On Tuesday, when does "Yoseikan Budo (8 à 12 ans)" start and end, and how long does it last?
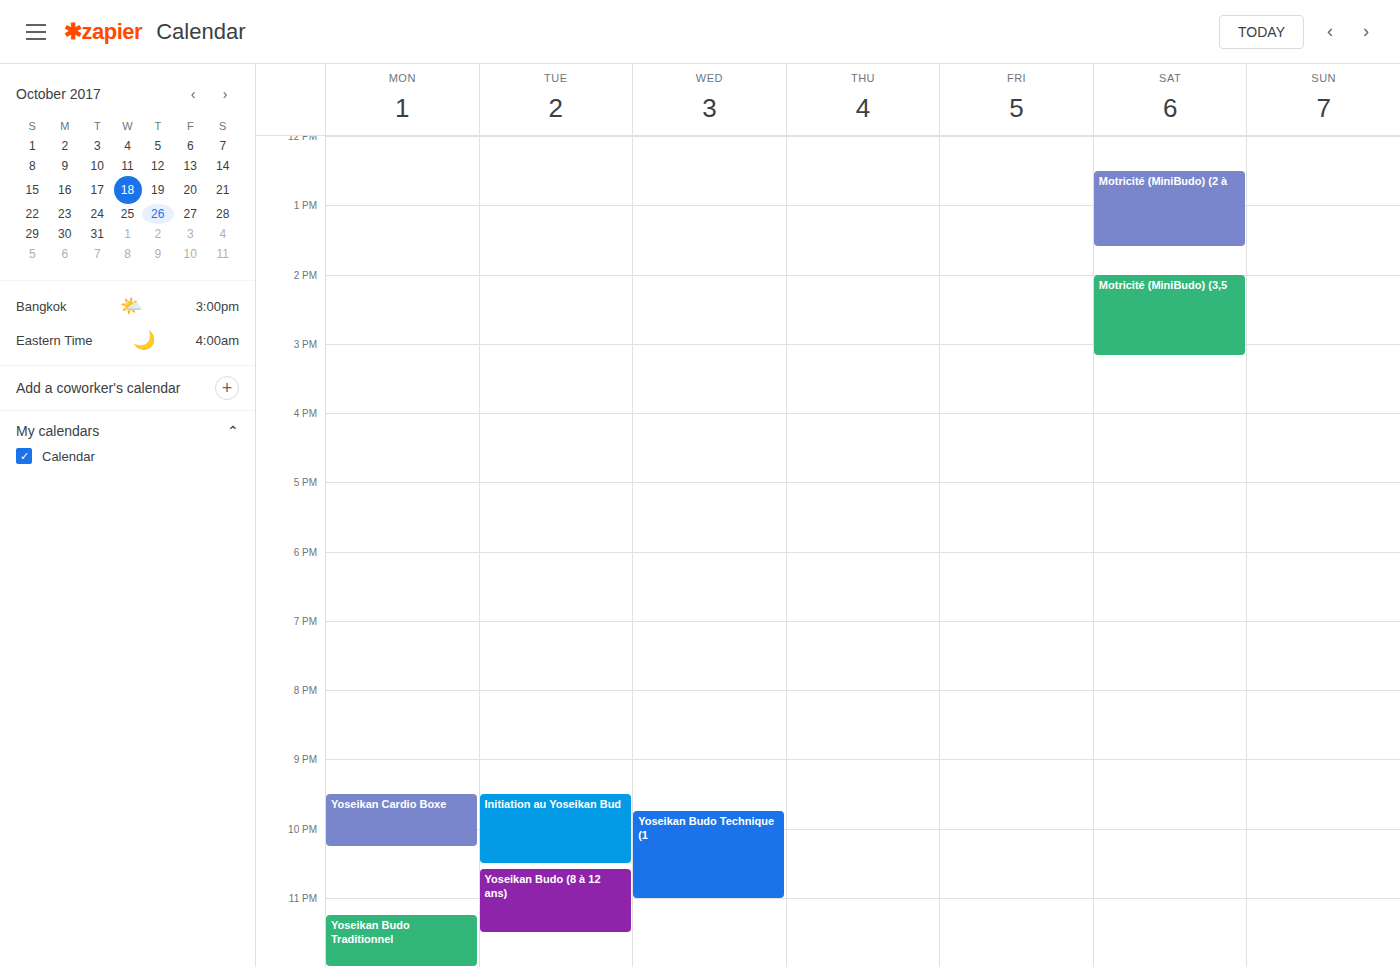
10:35 PM to 11:30 PM, 55 minutes